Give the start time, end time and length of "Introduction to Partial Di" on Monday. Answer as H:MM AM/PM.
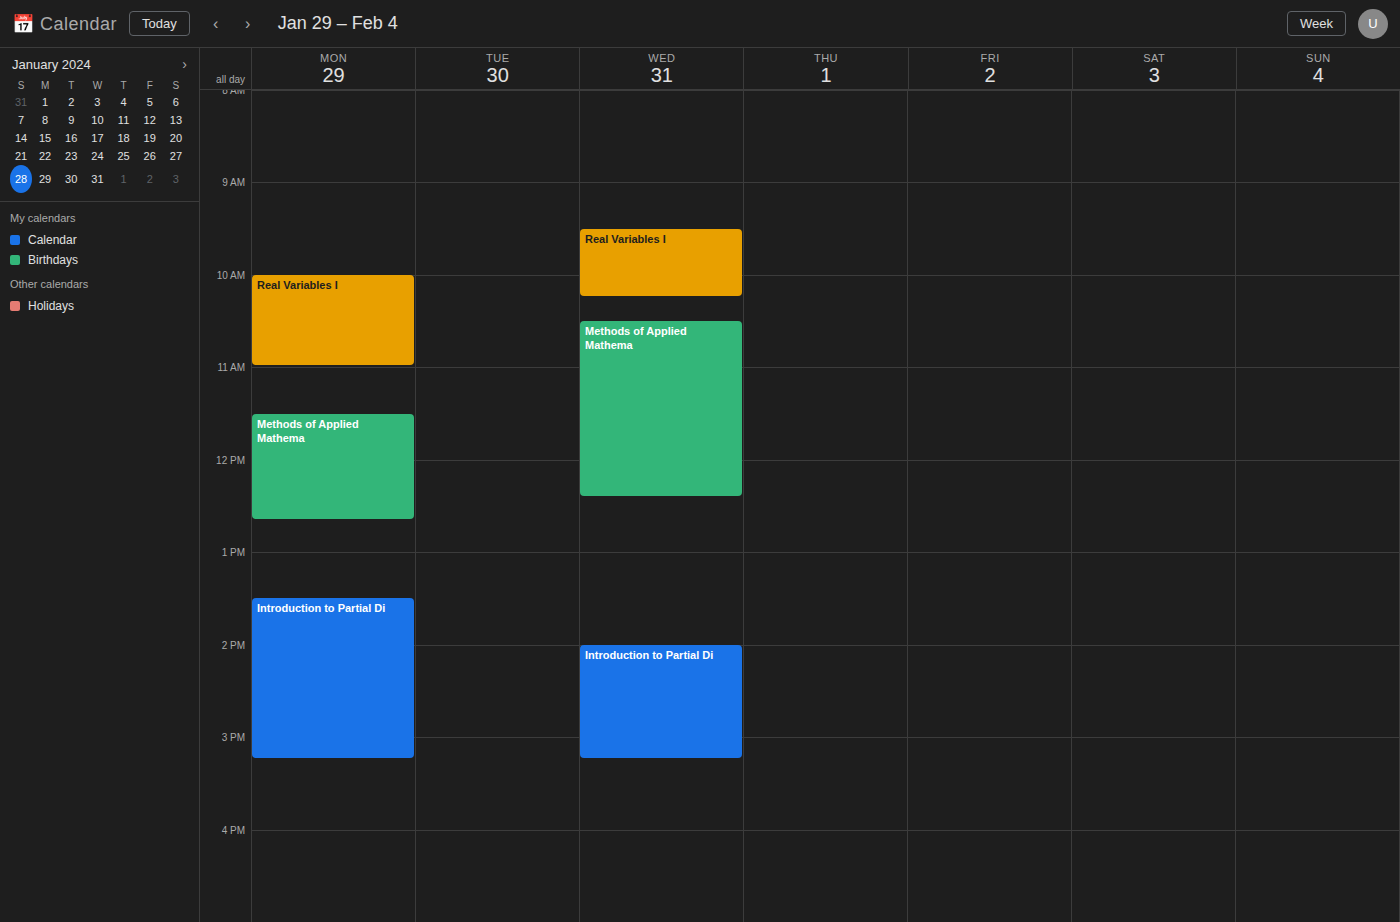
1:30 PM to 3:15 PM, 1 hour 45 minutes